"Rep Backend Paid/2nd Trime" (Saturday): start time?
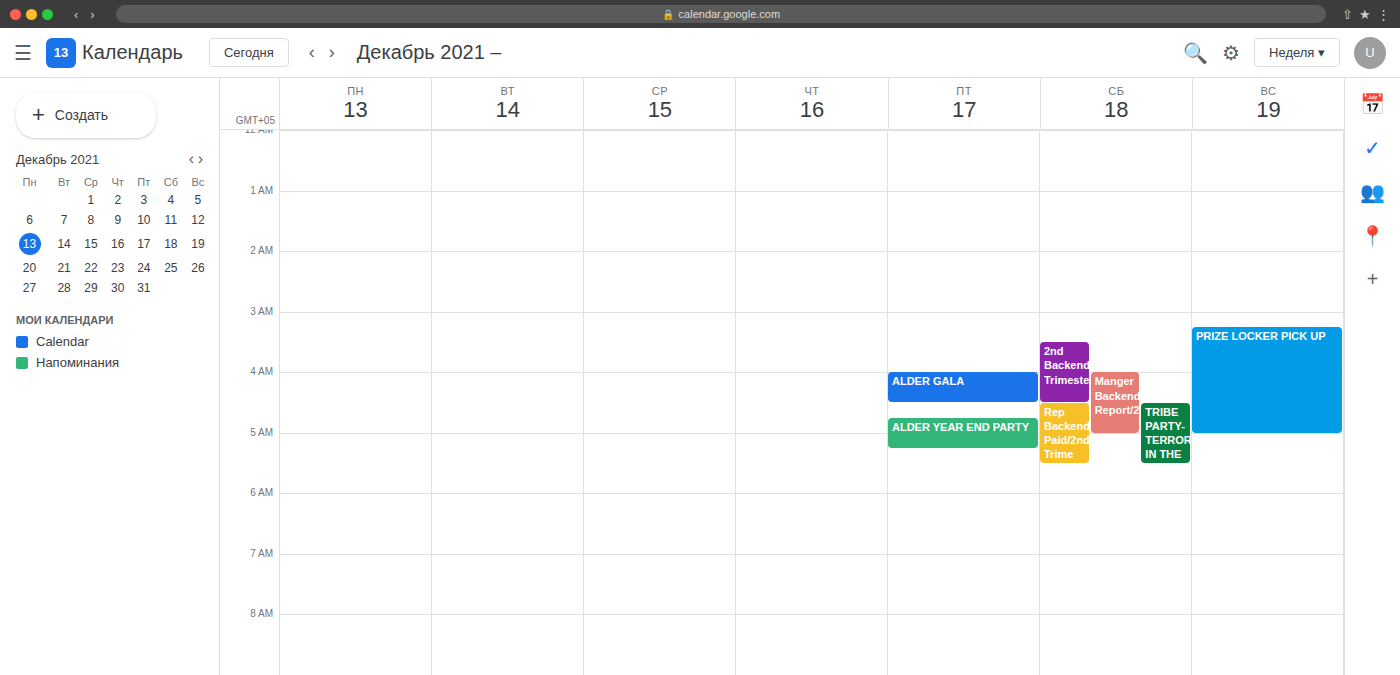
4:30 AM